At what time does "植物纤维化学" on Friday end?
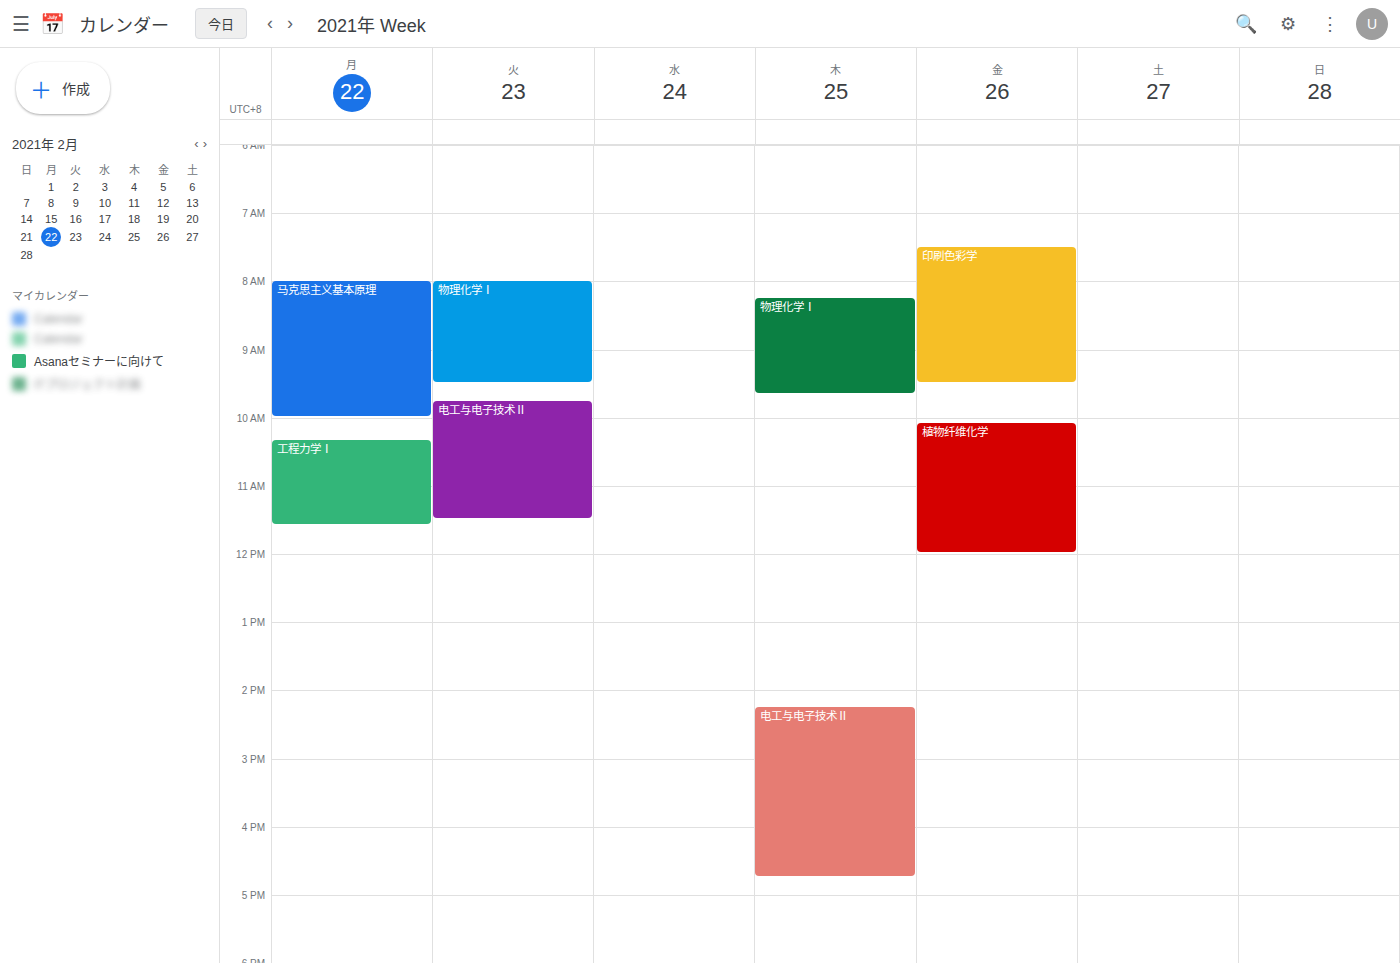
12:00 PM